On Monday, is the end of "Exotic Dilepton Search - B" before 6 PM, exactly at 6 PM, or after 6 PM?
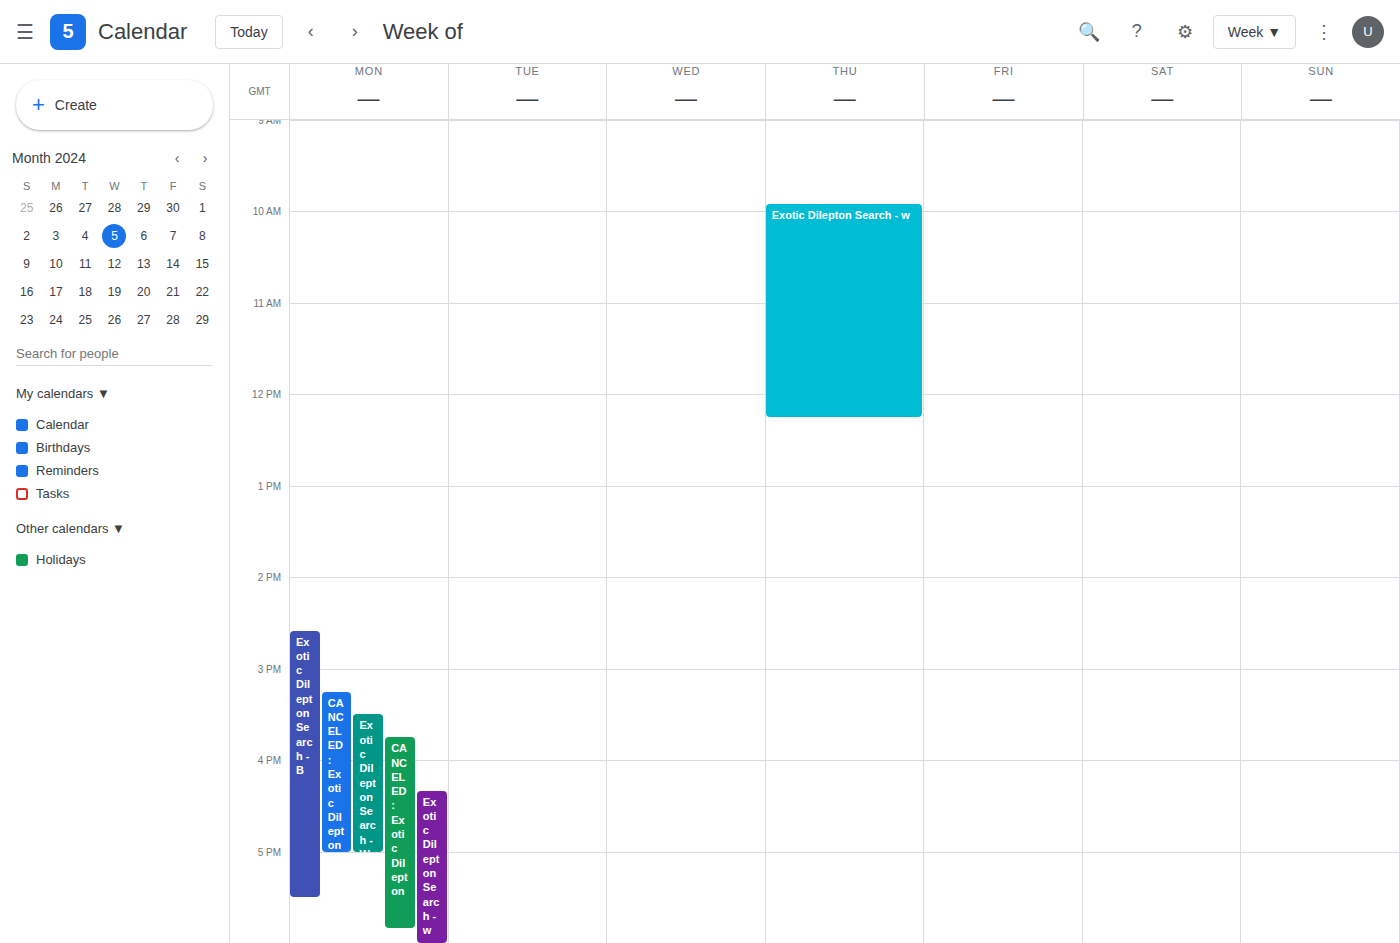
5:30 PM -- before 6 PM, 30 minutes above the 6 PM line.